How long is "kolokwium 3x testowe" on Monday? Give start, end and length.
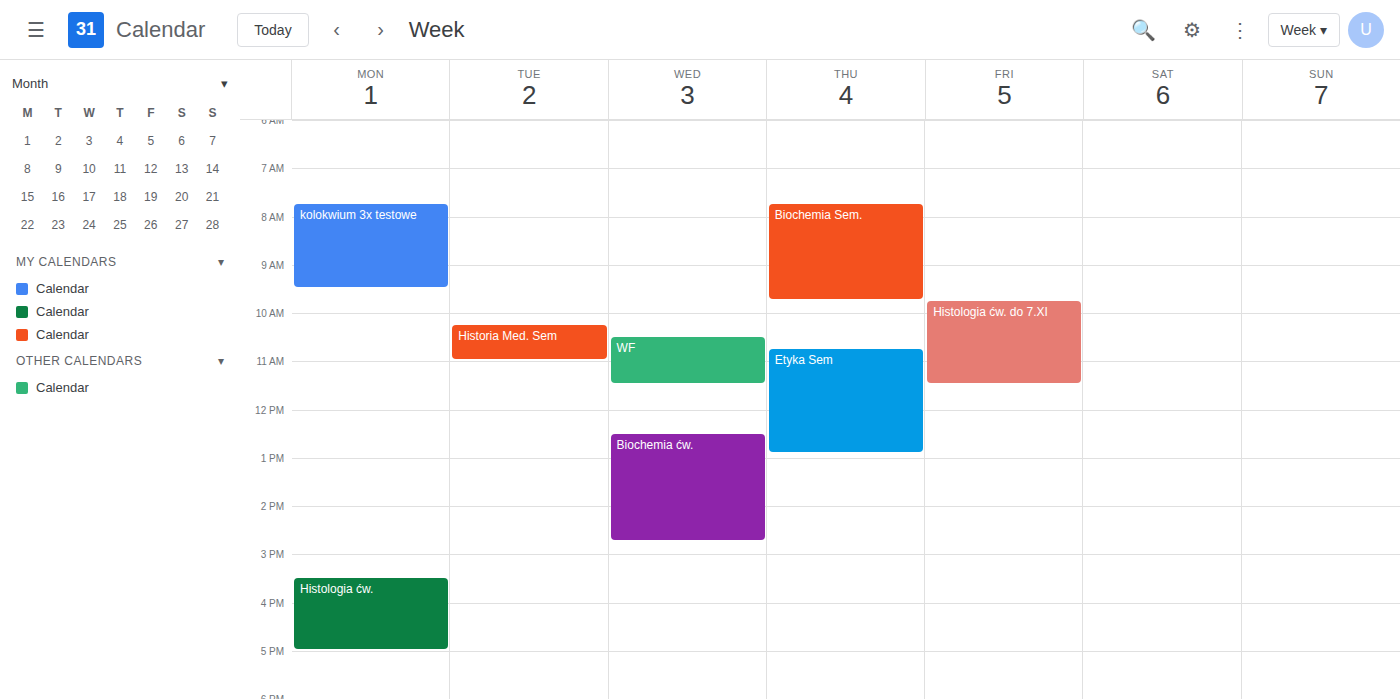
7:45 AM to 9:30 AM, 1 hour 45 minutes